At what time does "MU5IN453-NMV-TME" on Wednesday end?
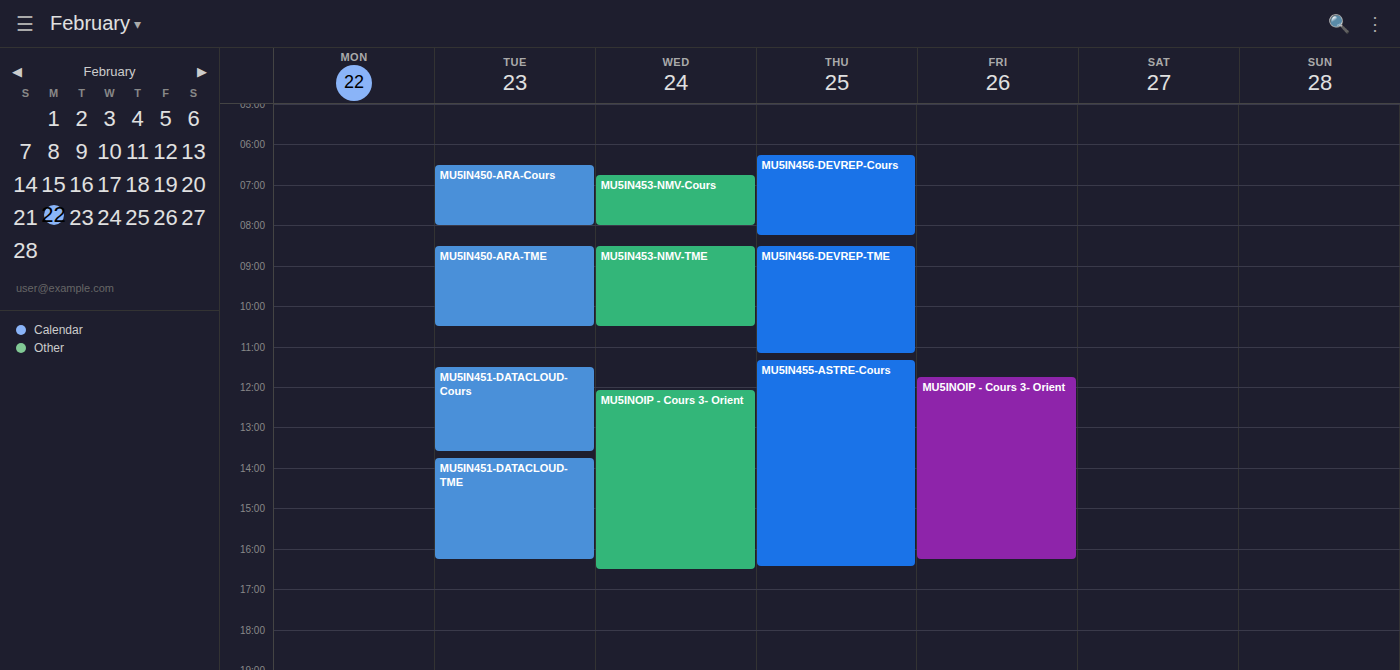
10:30 AM